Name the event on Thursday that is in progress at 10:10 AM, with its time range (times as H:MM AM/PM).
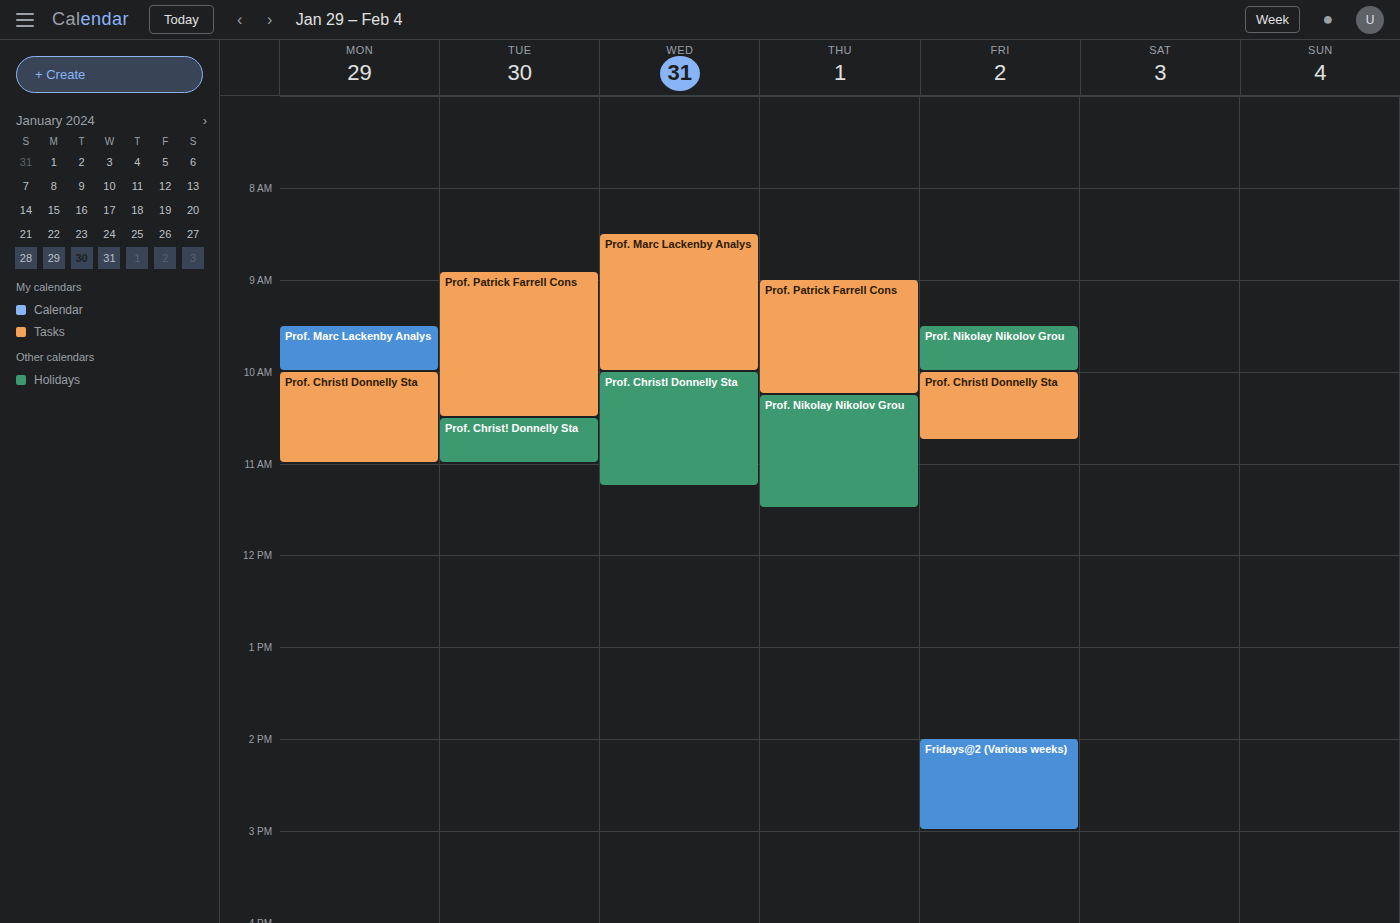
"Prof. Patrick Farrell Cons", 9:00 AM to 10:15 AM